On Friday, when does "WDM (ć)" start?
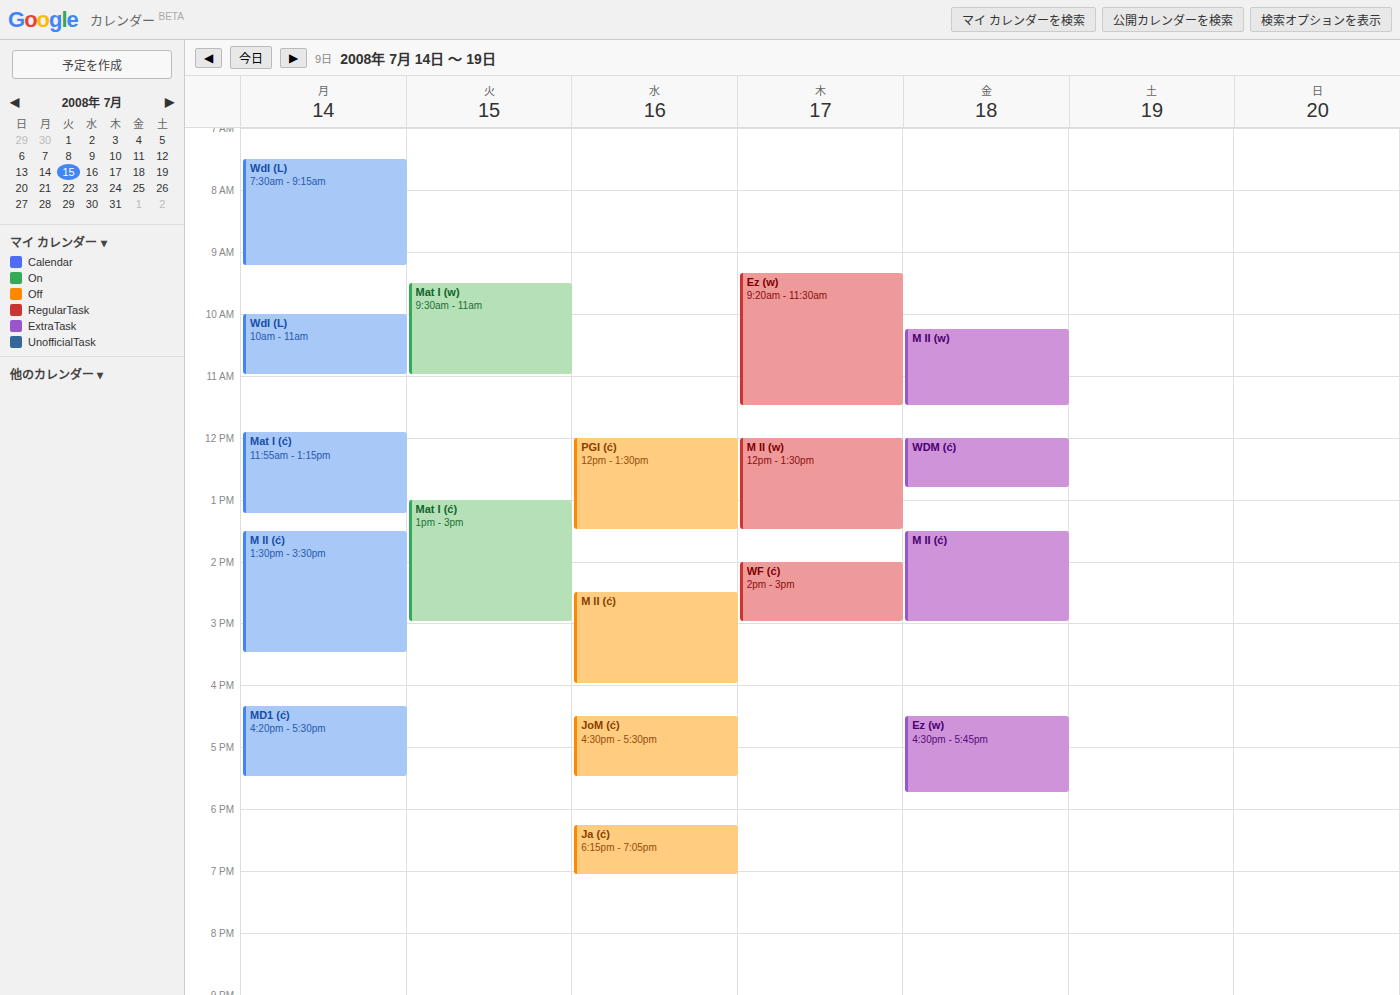
12:00